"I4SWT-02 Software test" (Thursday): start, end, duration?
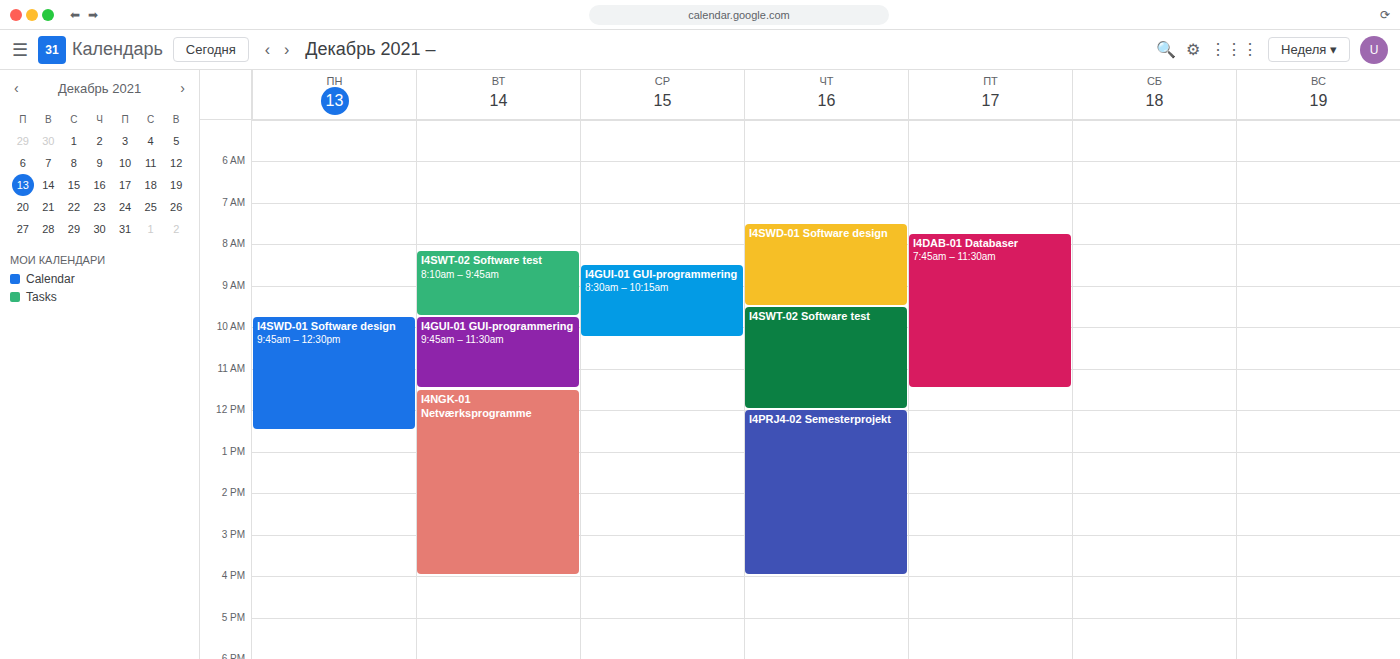
9:30 AM to 12:00 PM, 2 hours 30 minutes